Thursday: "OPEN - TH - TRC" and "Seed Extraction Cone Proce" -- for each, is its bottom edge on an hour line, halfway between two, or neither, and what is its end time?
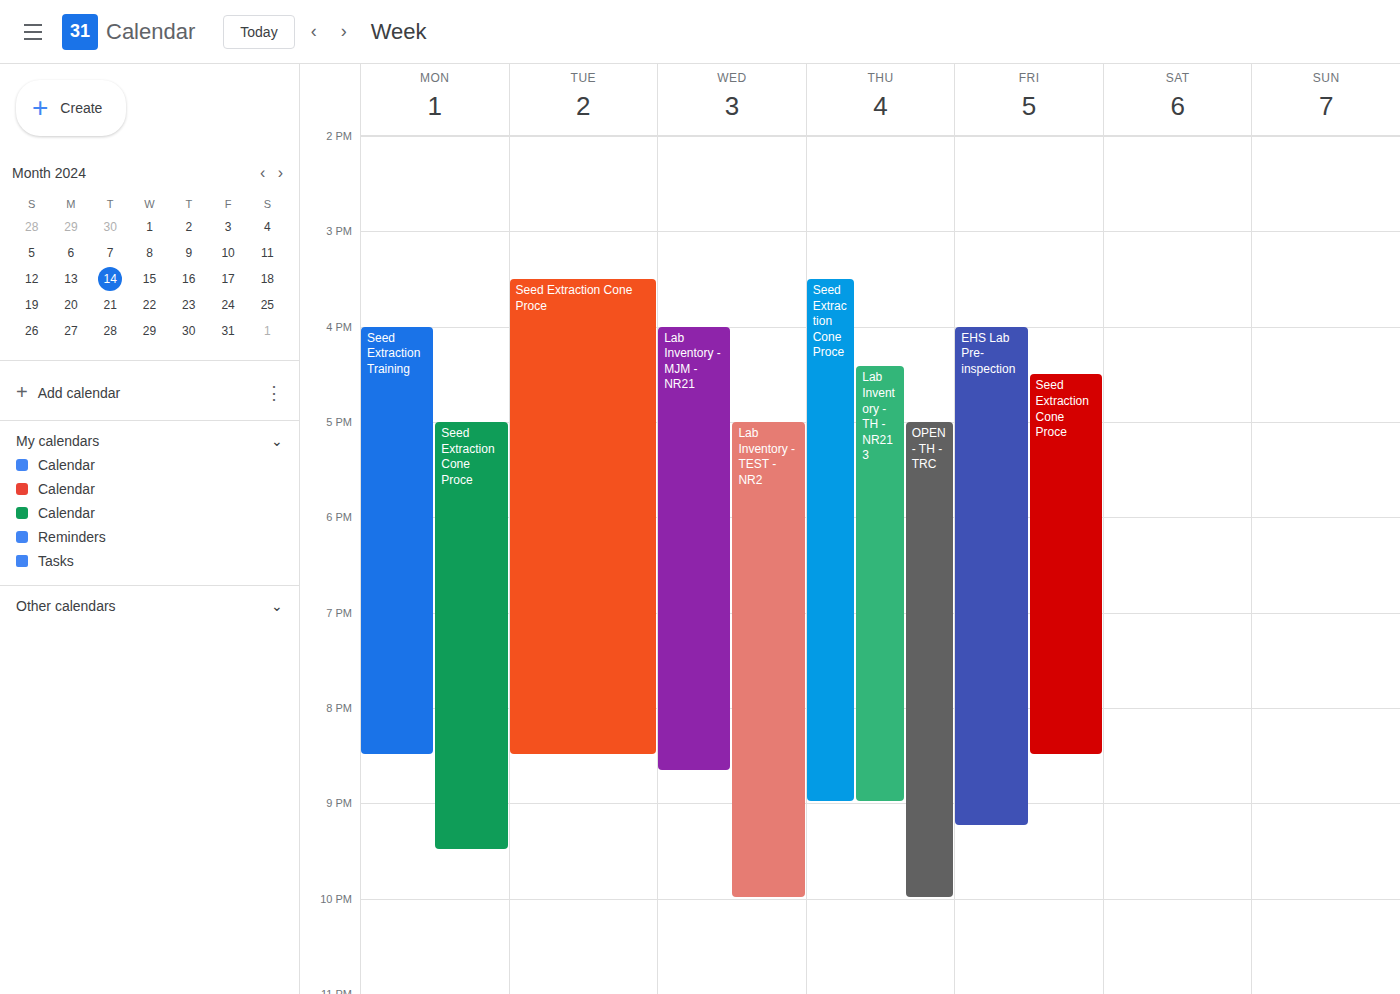
"OPEN - TH - TRC": 10:00 PM, exactly on the 10 PM line. "Seed Extraction Cone Proce": 9:00 PM, exactly on the 9 PM line.